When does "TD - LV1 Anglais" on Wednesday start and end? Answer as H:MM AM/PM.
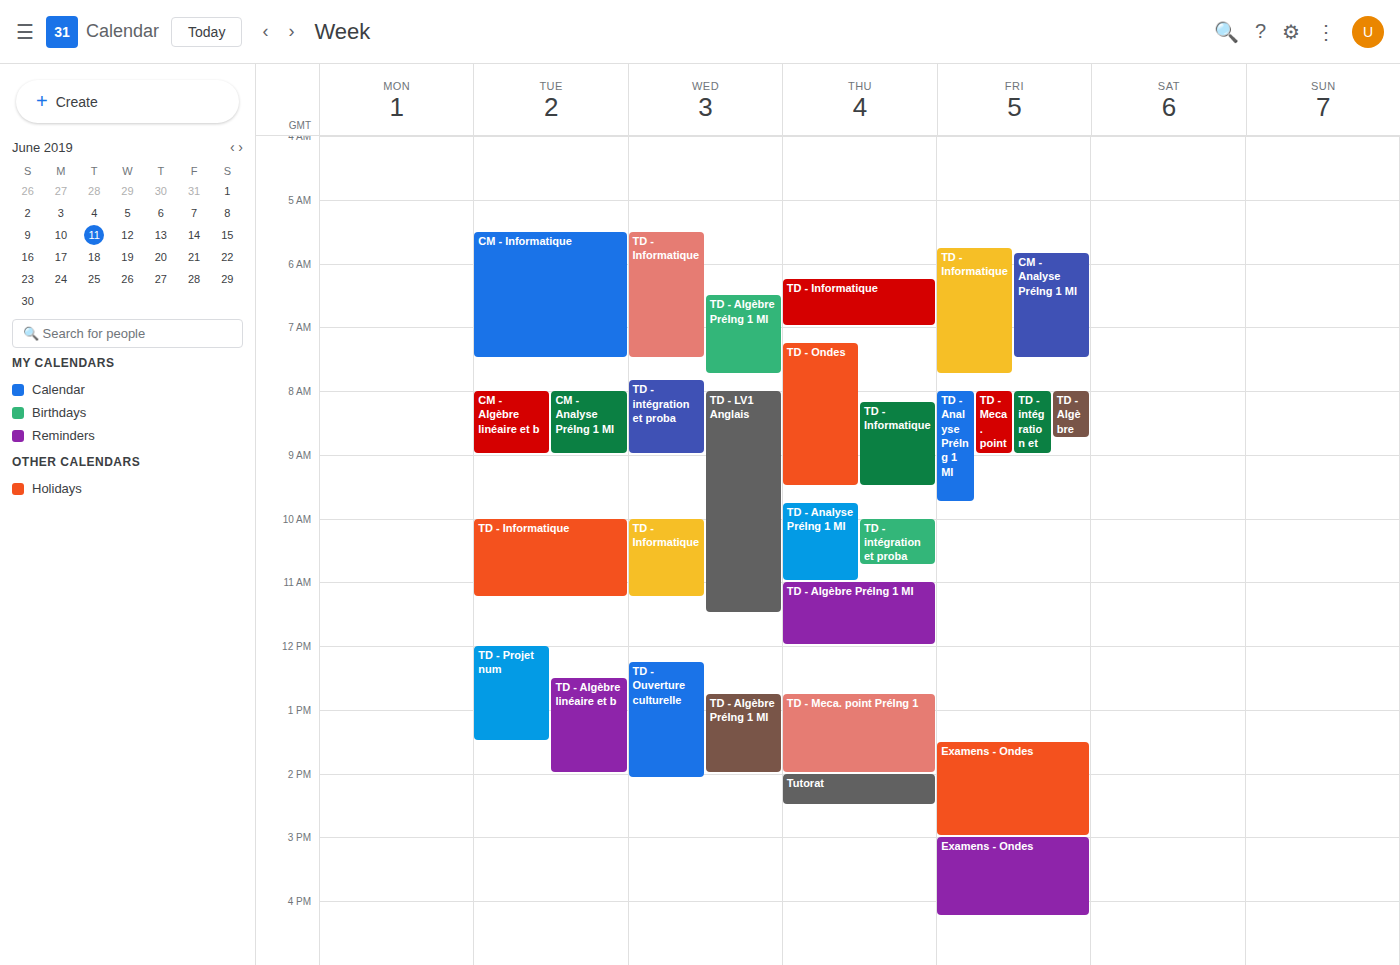
8:00 AM to 11:30 AM